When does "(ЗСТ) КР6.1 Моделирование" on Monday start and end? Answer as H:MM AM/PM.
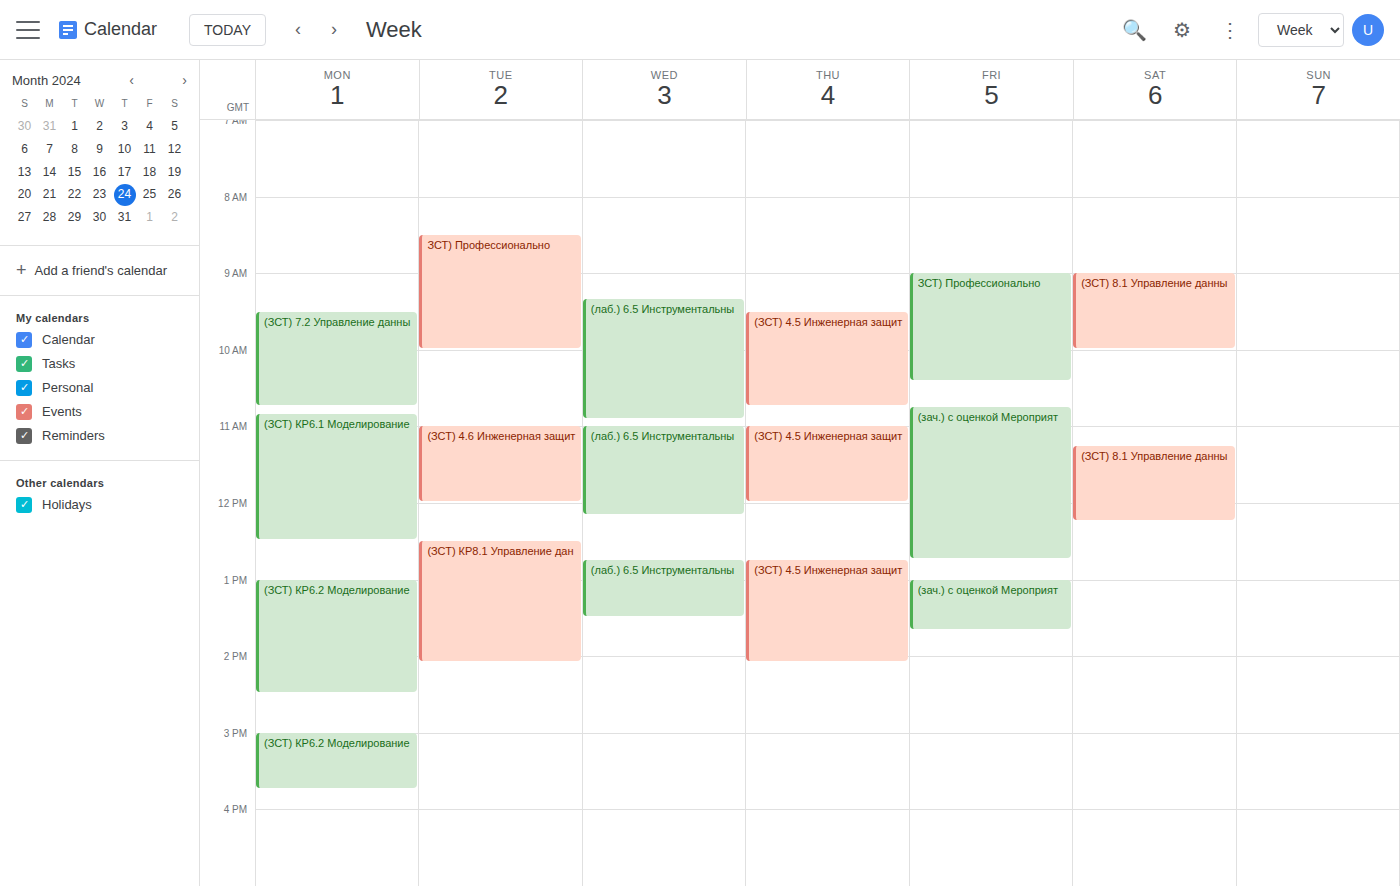
10:50 AM to 12:30 PM